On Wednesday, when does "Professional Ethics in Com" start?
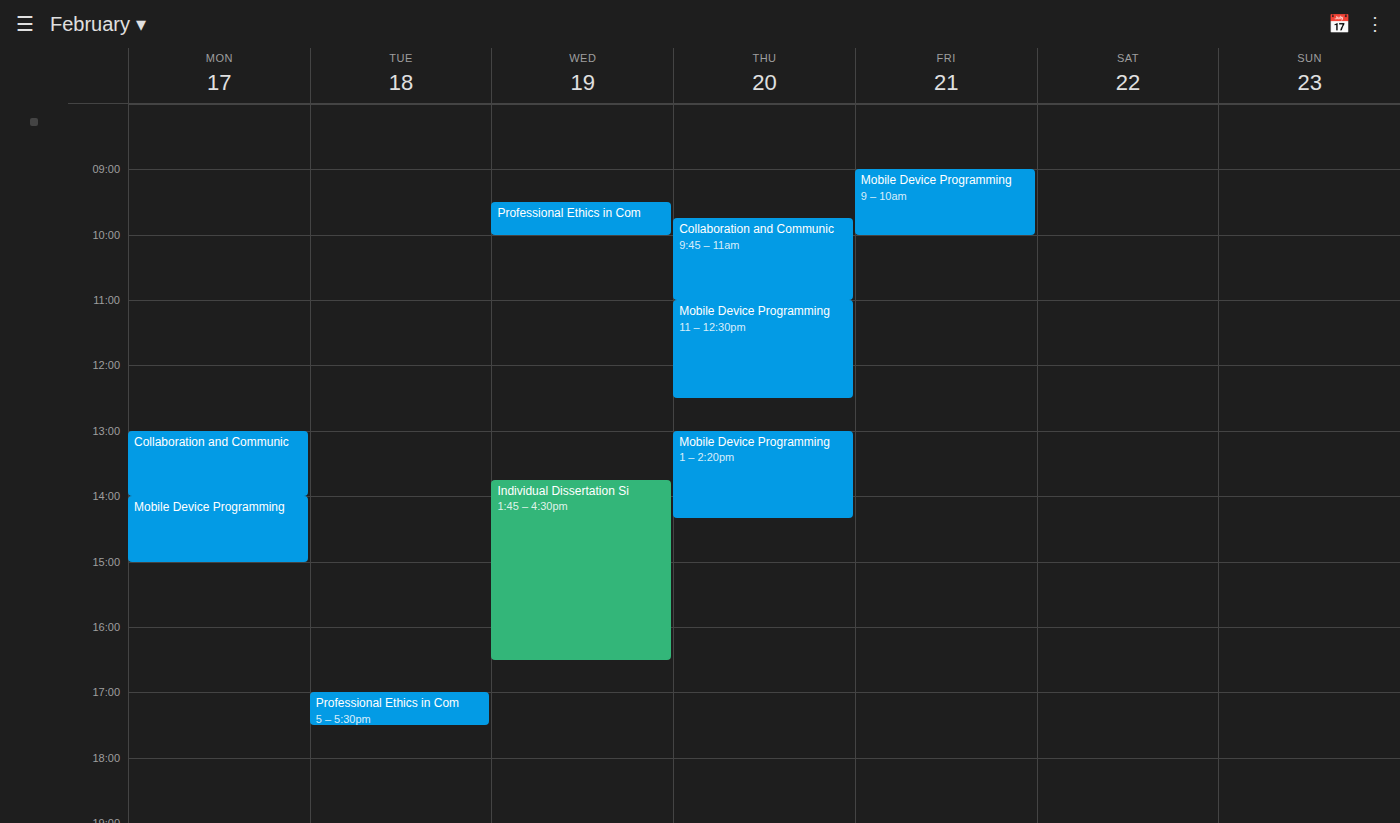
9:30 AM